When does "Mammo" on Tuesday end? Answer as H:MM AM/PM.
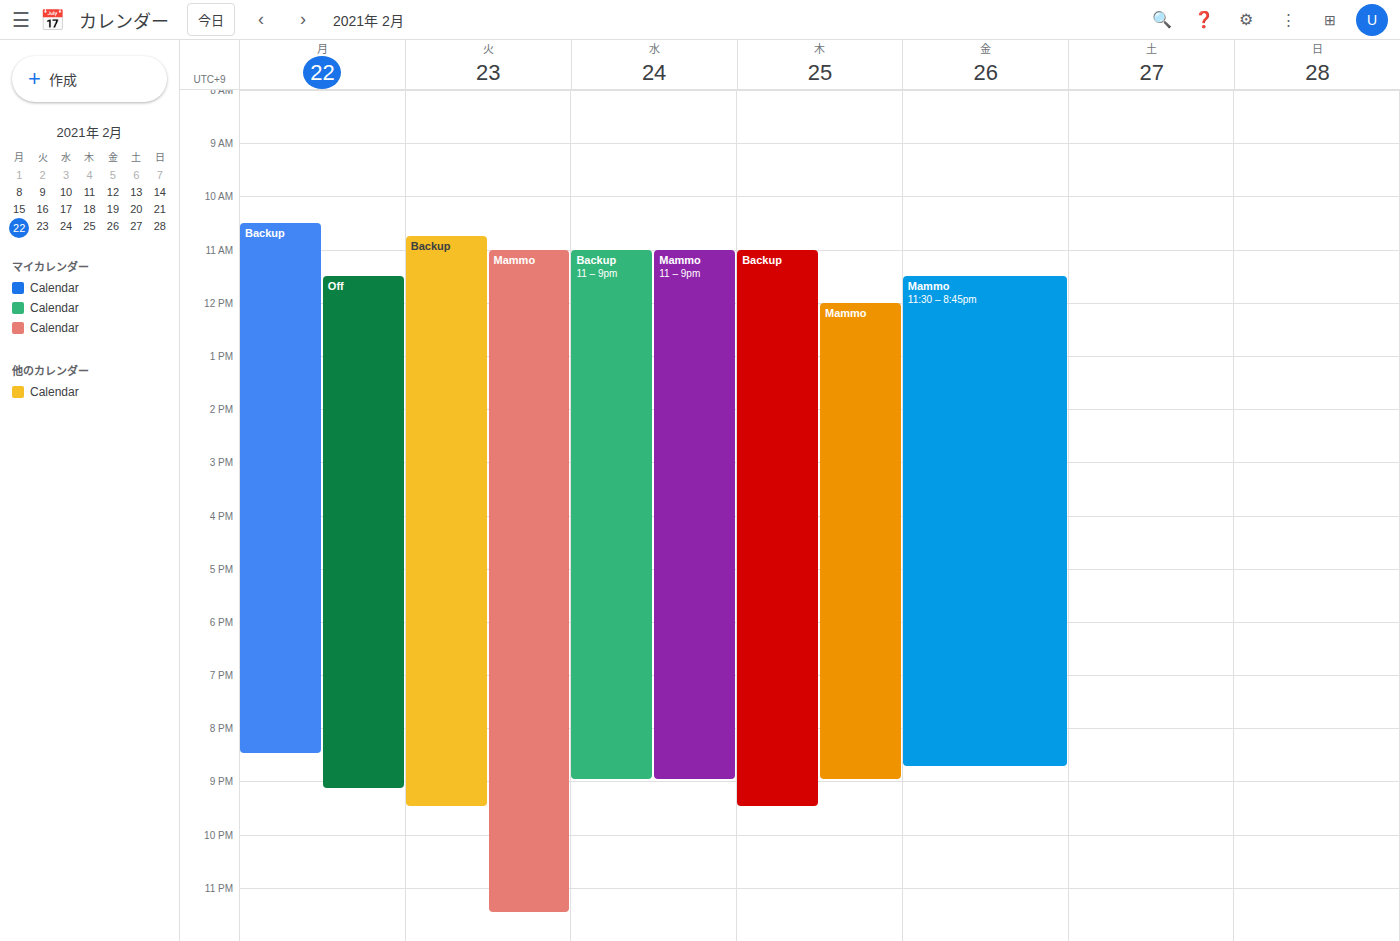
11:30 PM